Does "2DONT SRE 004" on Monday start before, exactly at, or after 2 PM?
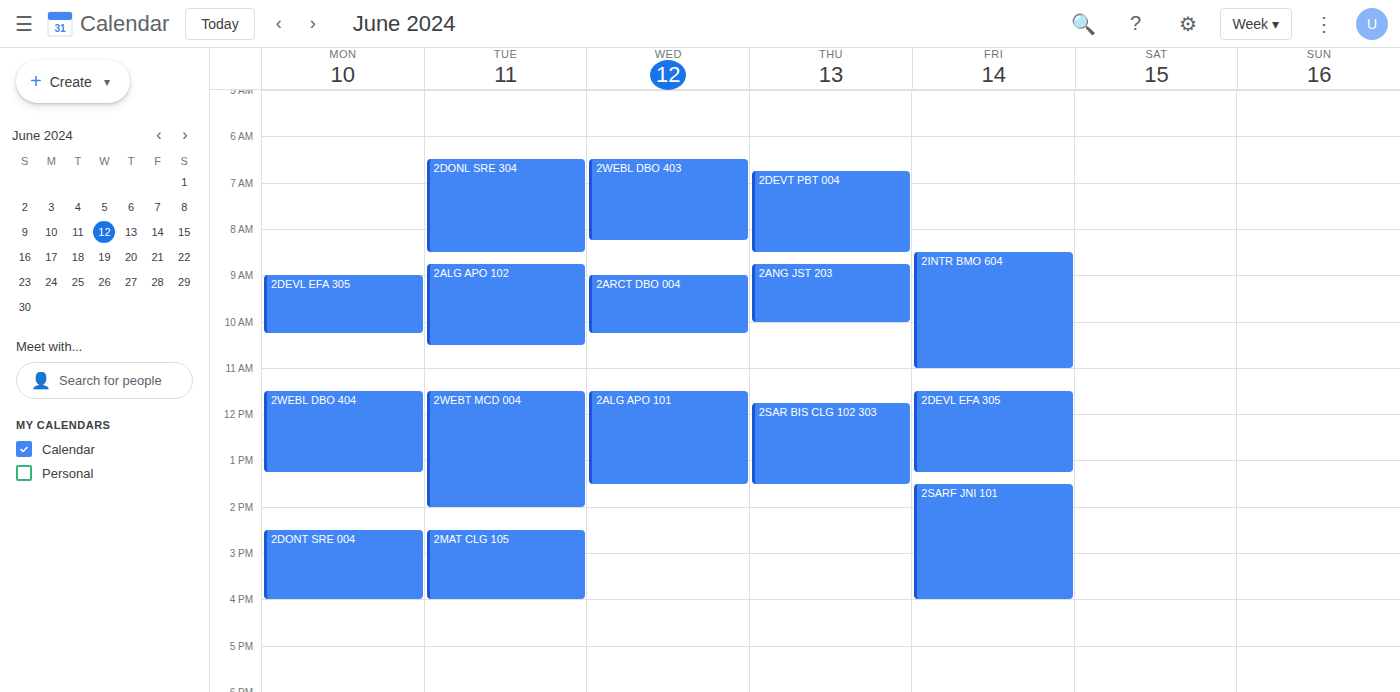
2:30 PM -- after 2 PM, 30 minutes below the 2 PM line.